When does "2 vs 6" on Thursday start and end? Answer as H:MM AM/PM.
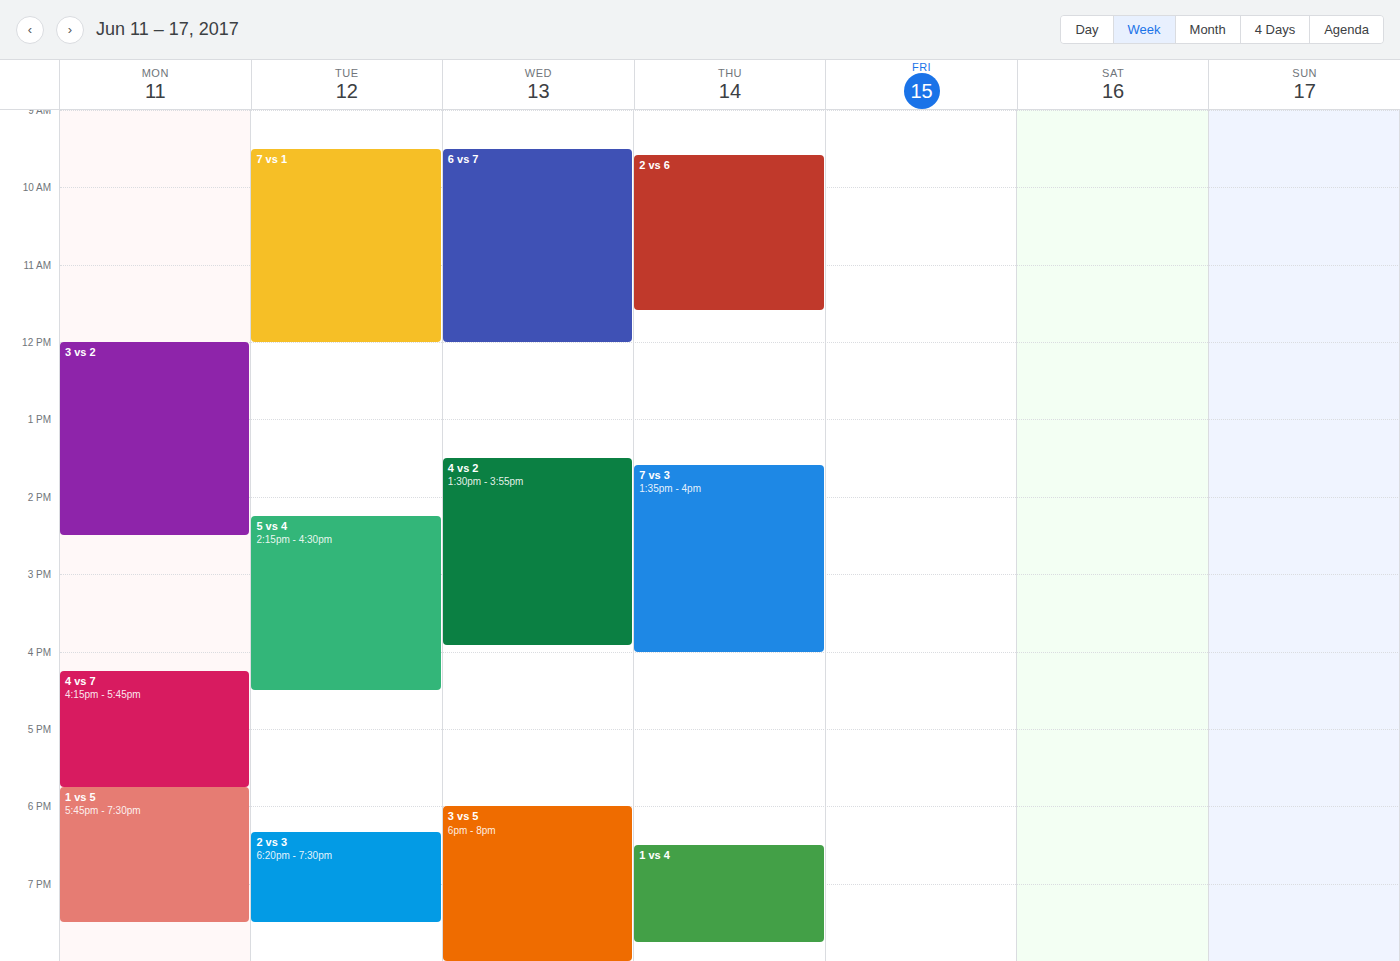
9:35 AM to 11:35 AM